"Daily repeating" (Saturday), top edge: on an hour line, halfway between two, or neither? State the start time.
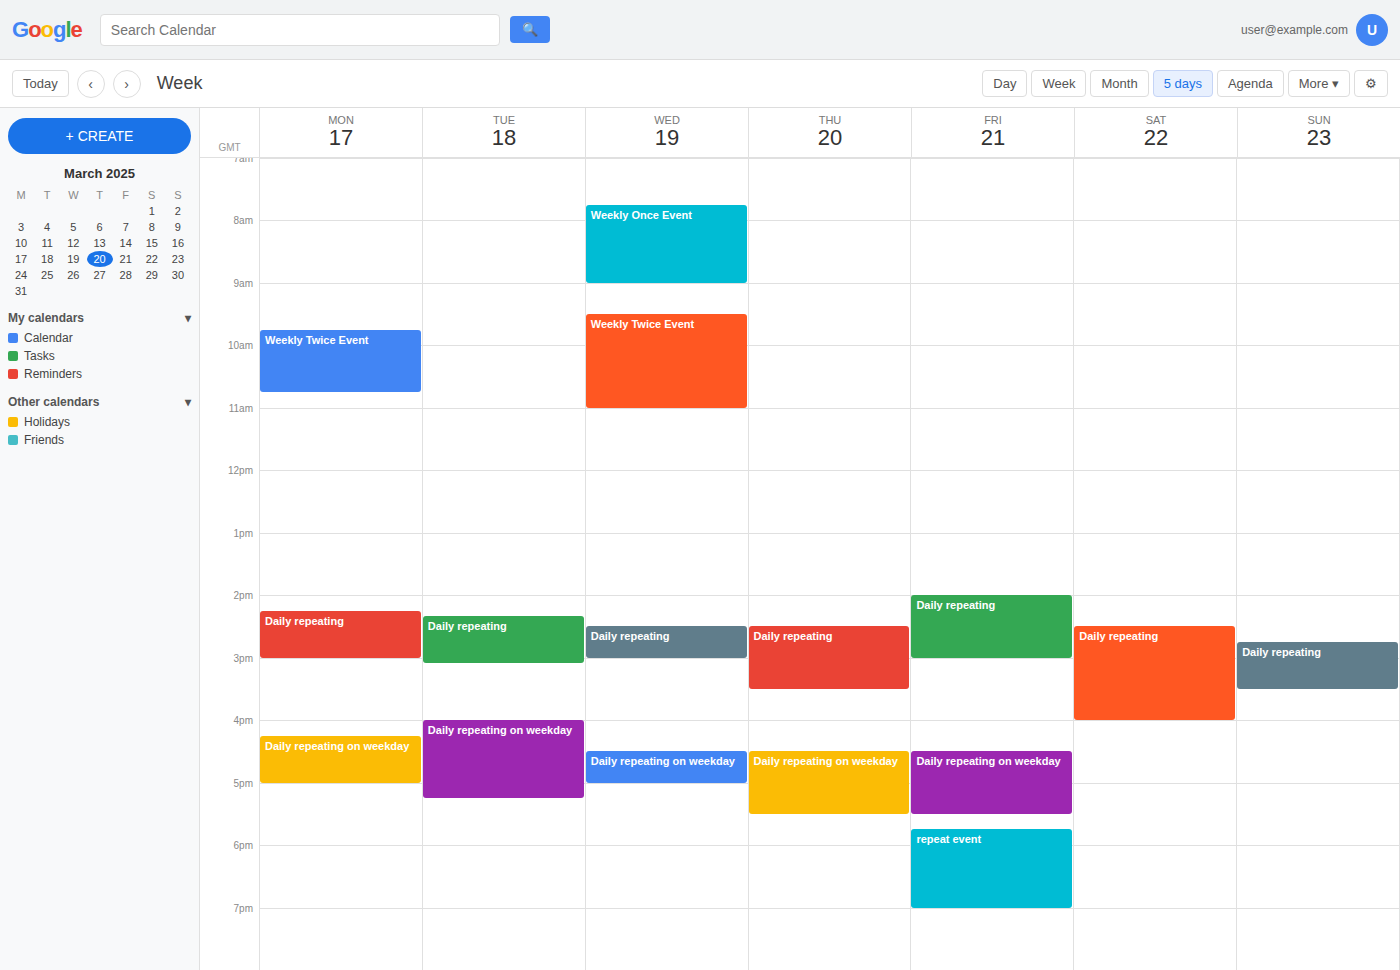
2:30 PM -- halfway between the 2 PM and 3 PM lines.